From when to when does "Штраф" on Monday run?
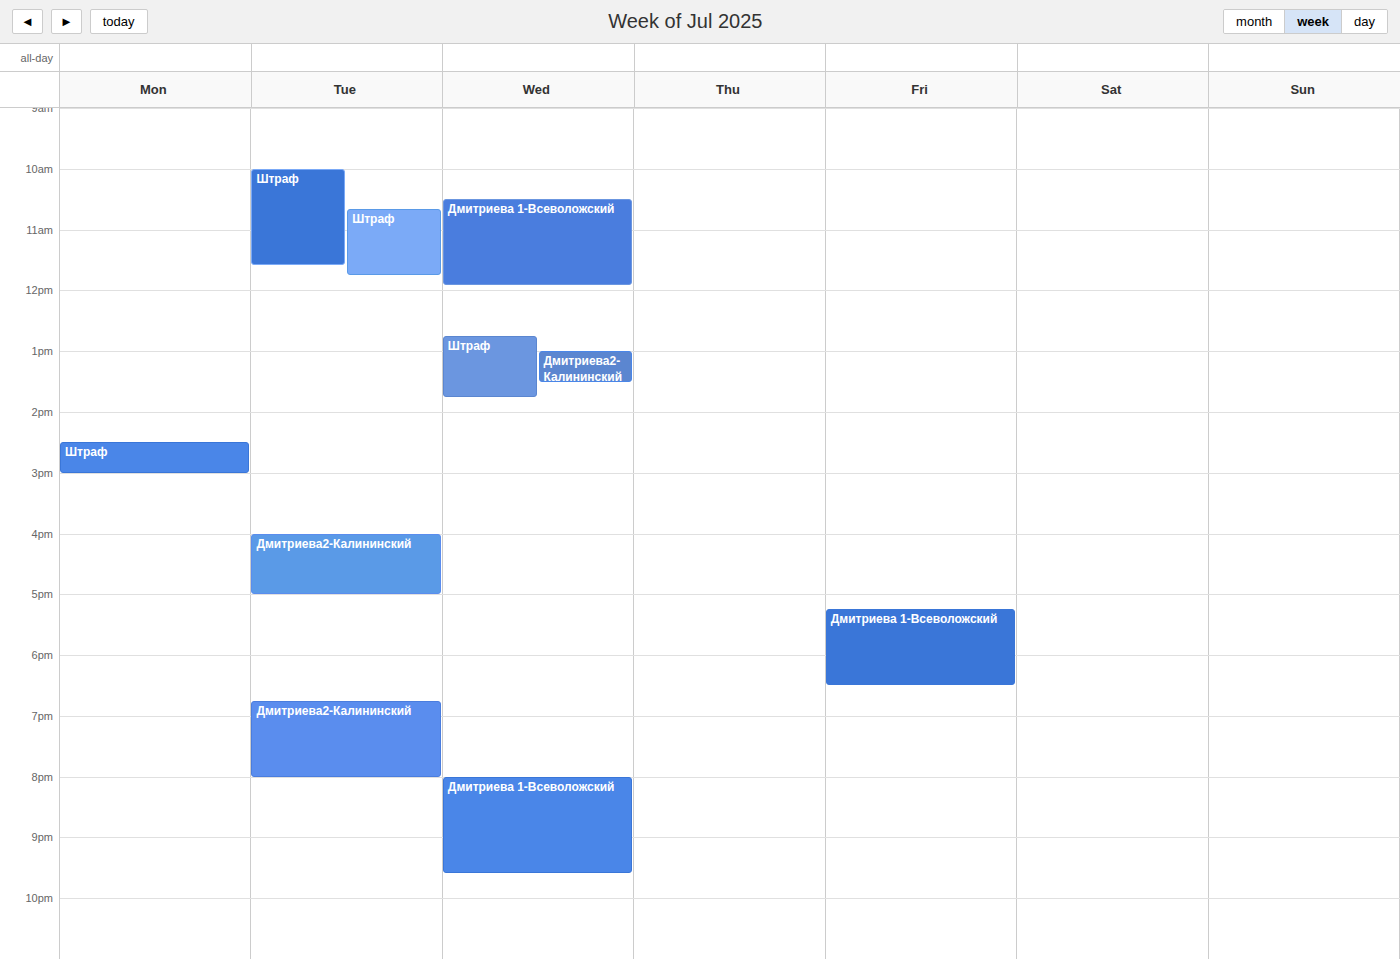
14:30 to 15:00